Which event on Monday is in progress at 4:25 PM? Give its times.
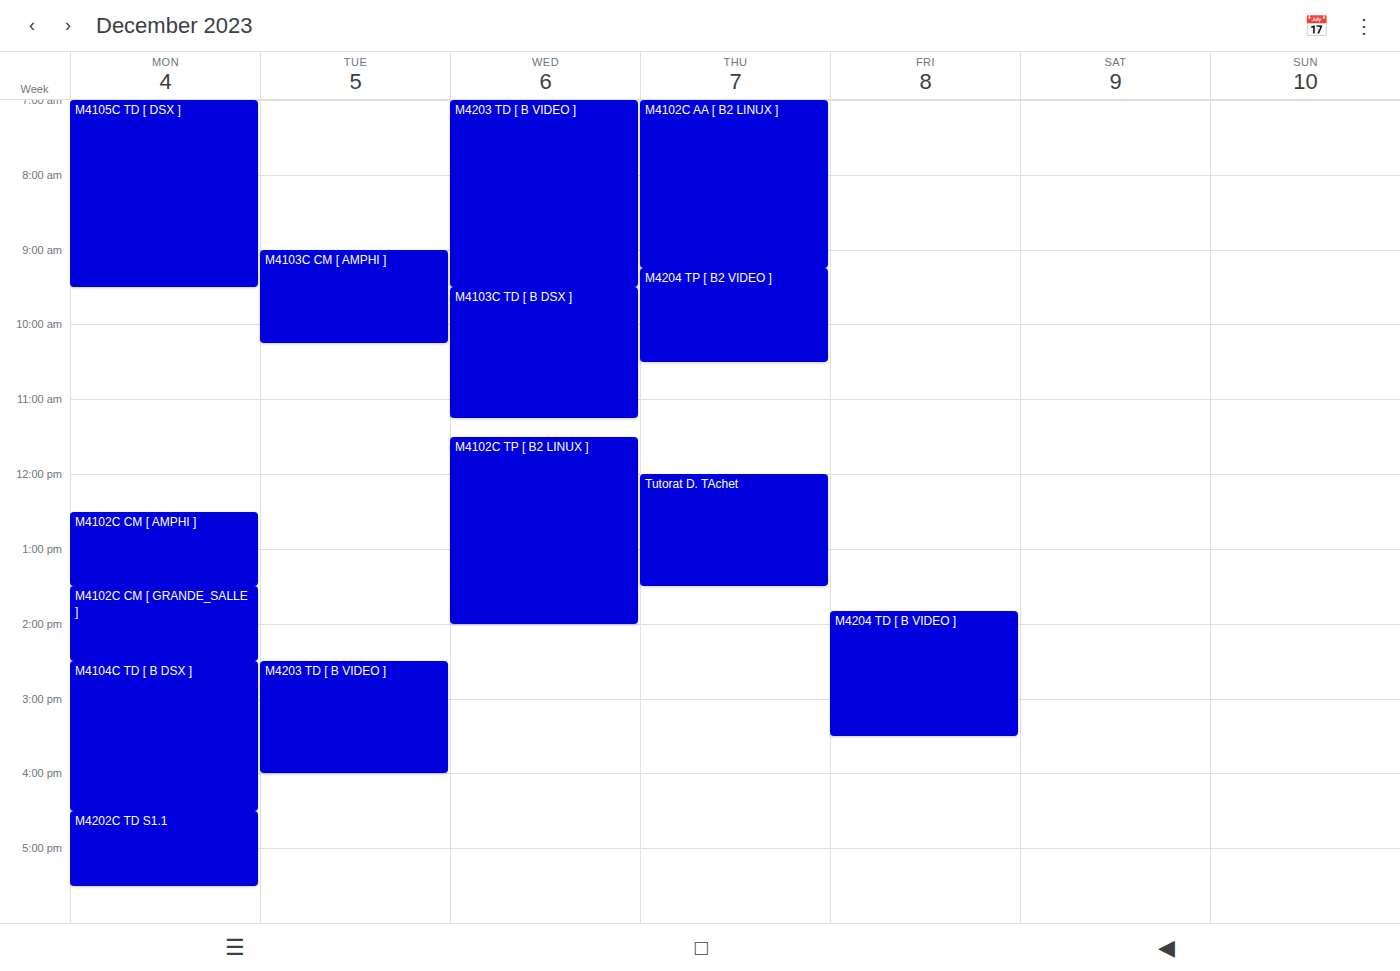
"M4104C TD [ B DSX ]", 2:30 PM to 4:30 PM